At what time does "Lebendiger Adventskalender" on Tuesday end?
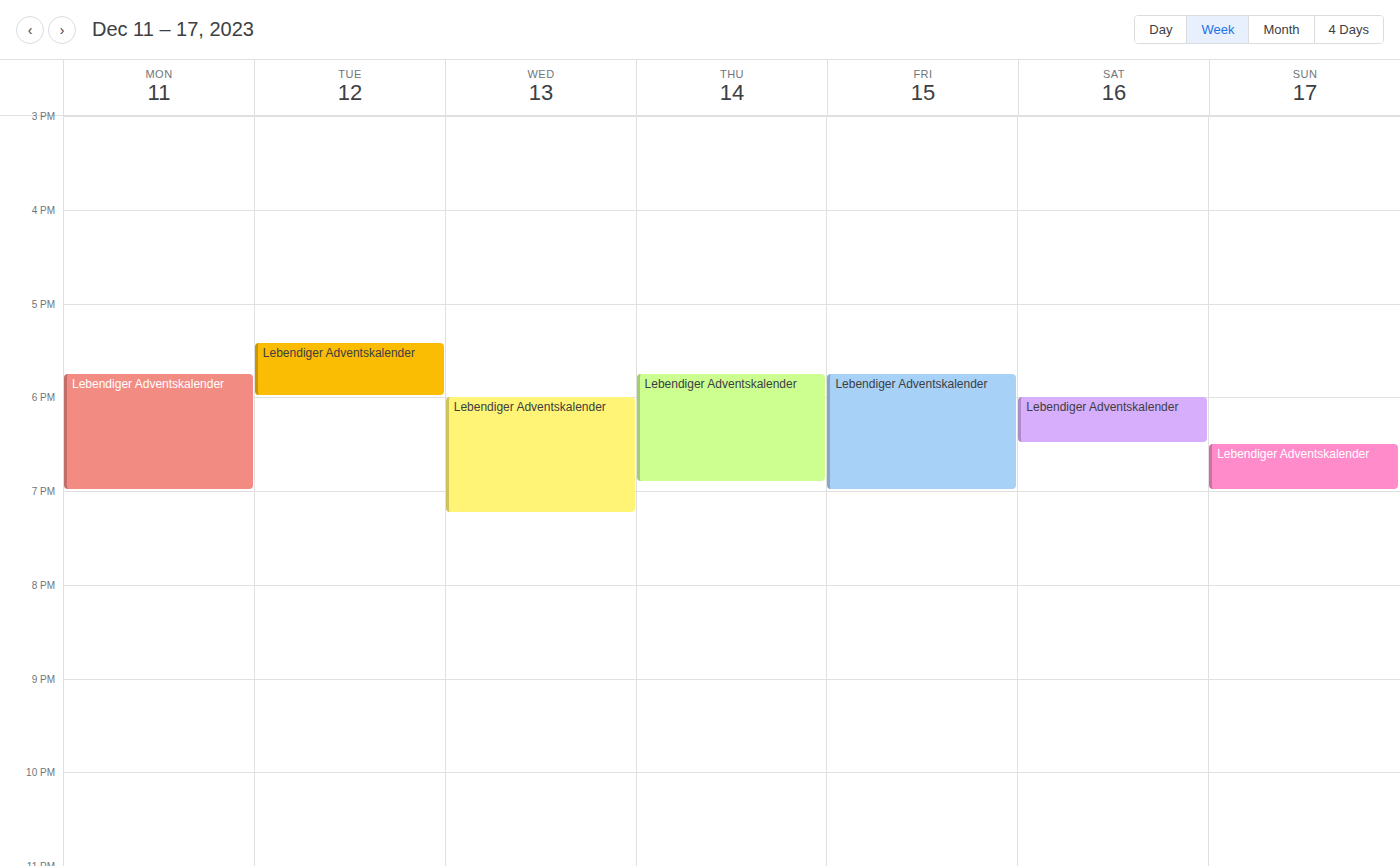
6:00 PM